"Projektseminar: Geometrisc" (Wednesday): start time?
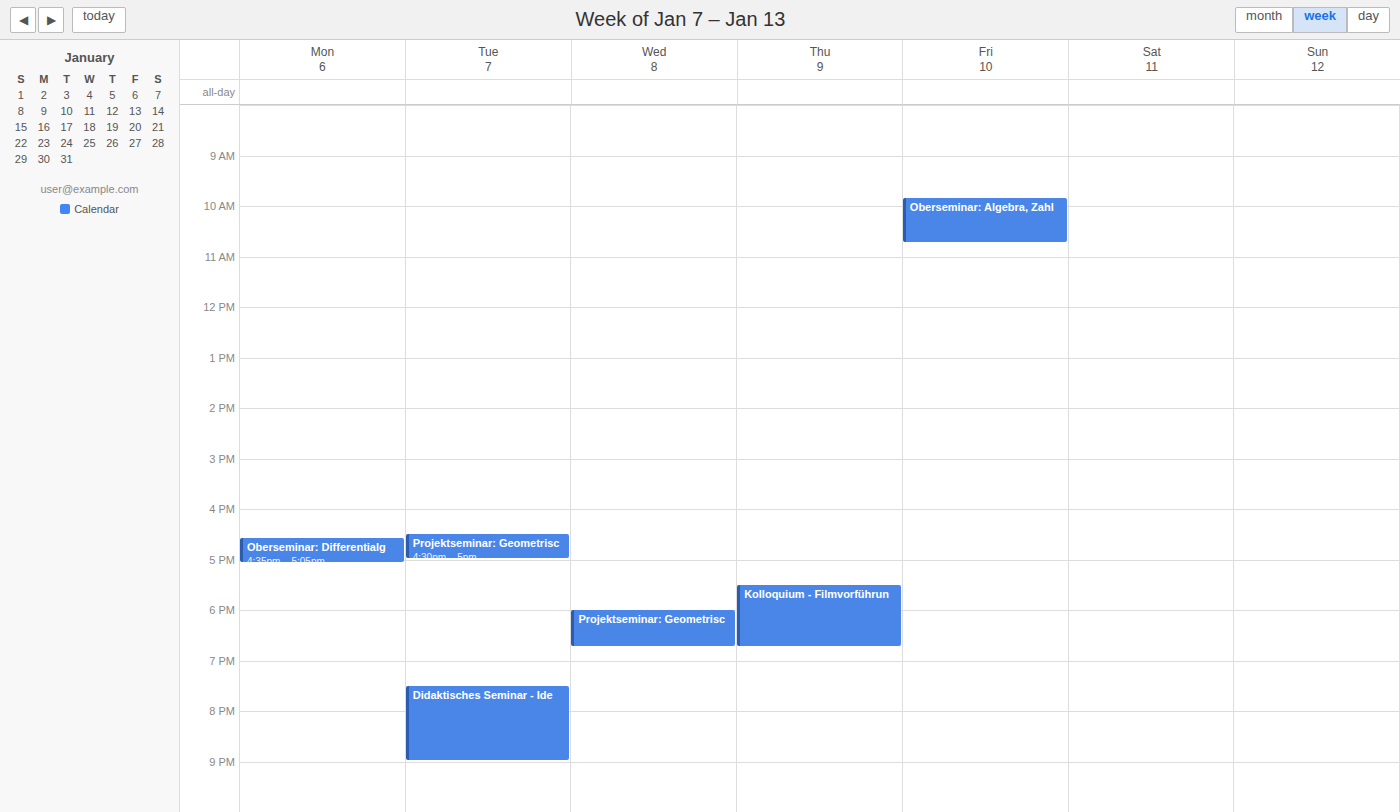
6:00 PM